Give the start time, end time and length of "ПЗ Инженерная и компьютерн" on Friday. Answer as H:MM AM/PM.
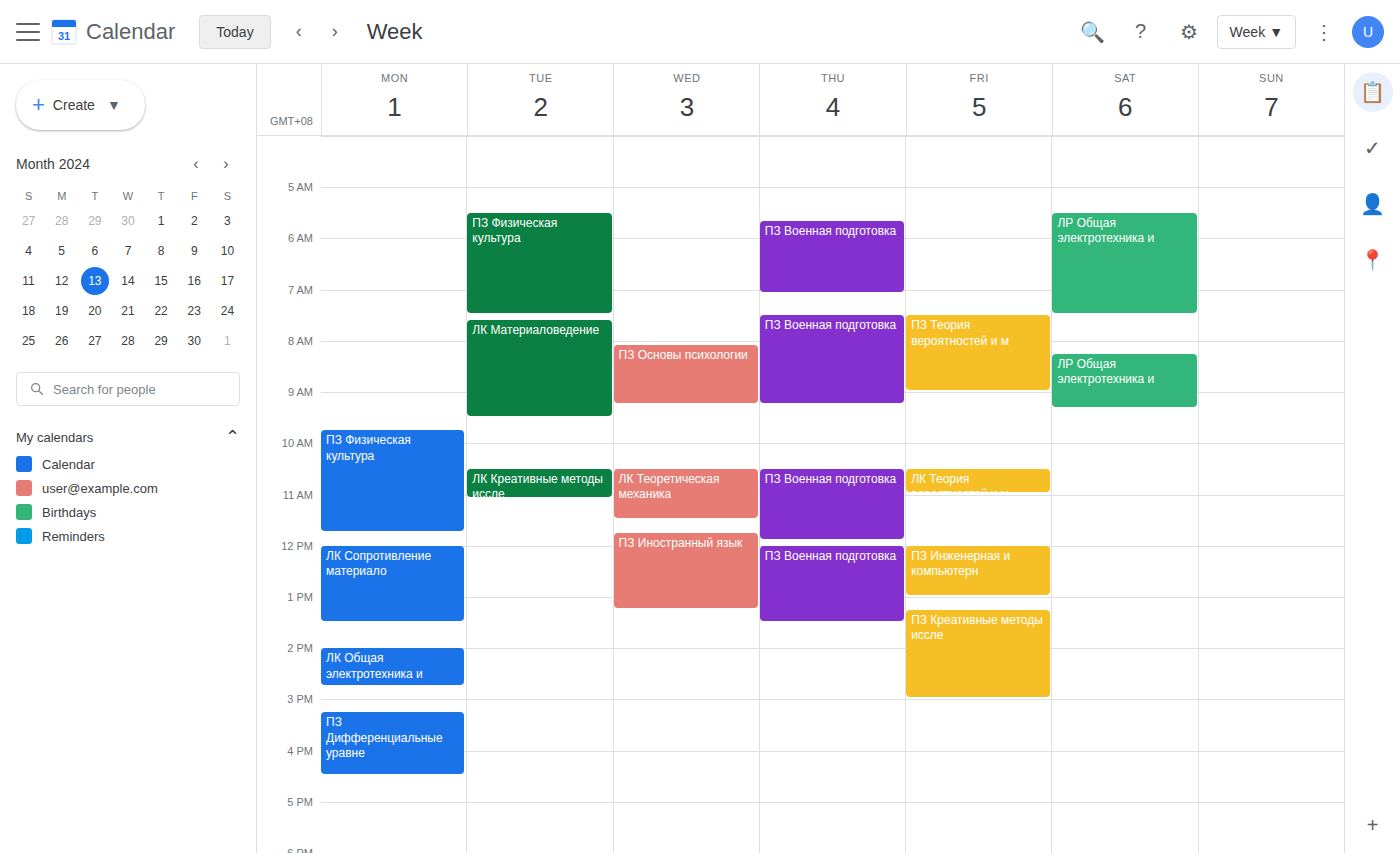
12:00 PM to 1:00 PM, 1 hour